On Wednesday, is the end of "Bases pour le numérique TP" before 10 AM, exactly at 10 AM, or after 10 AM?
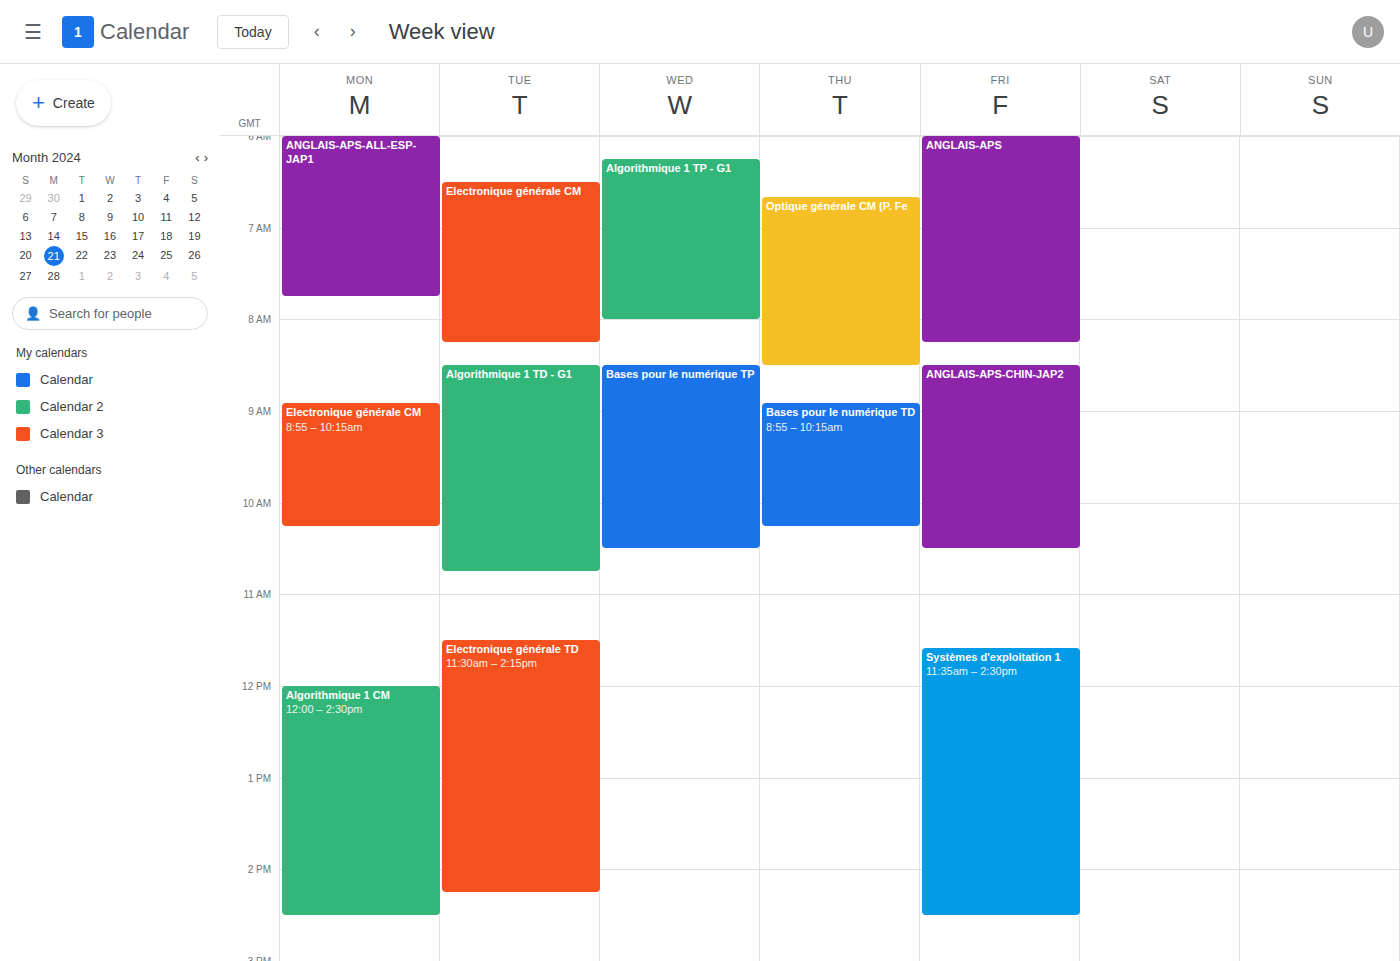
10:30 AM -- after 10 AM, 30 minutes below the 10 AM line.